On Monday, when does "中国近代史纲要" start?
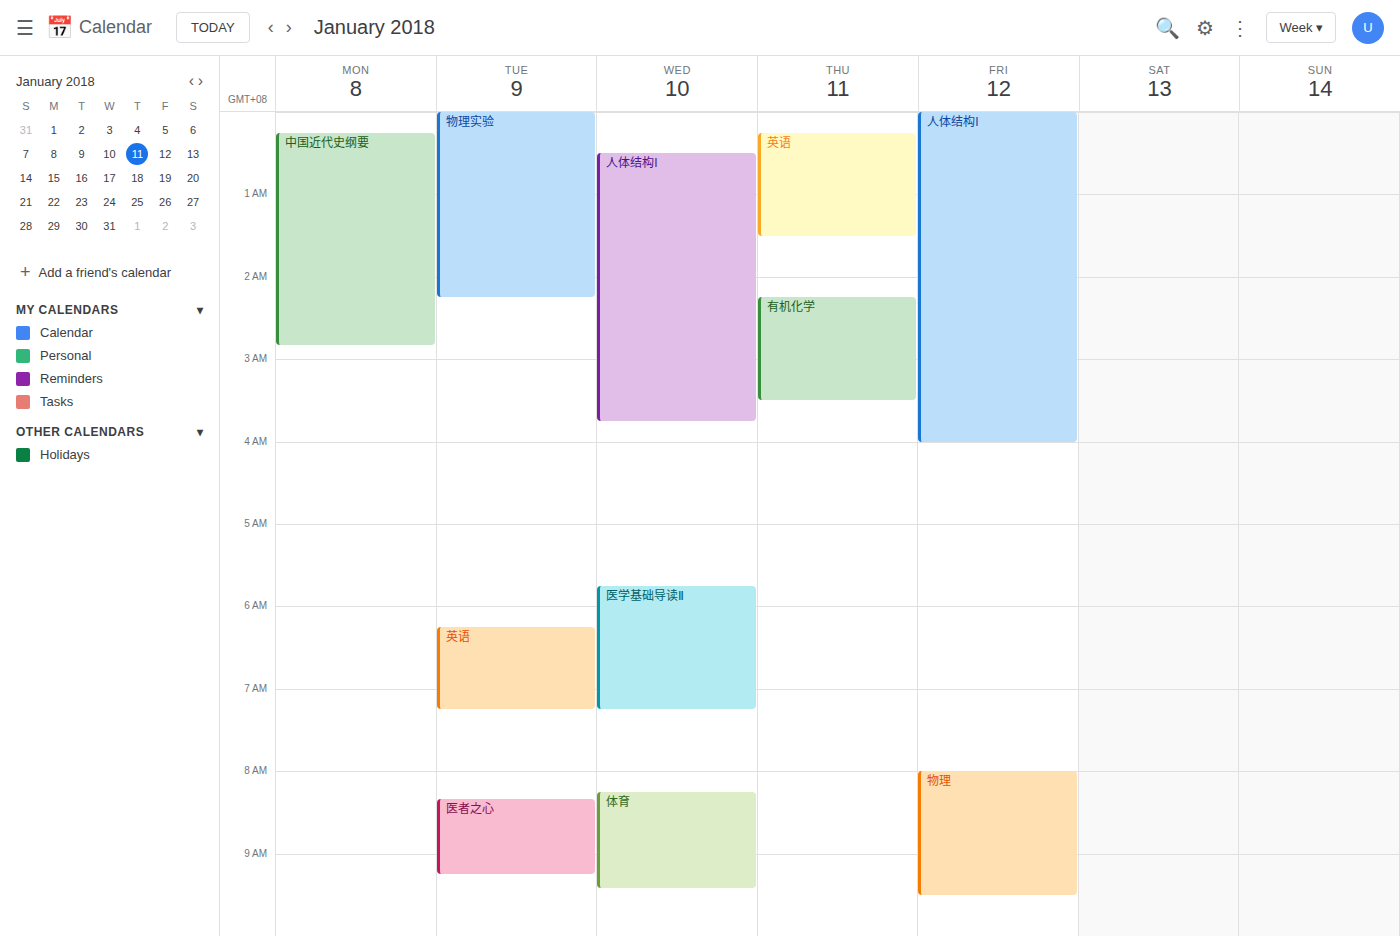
12:15 AM